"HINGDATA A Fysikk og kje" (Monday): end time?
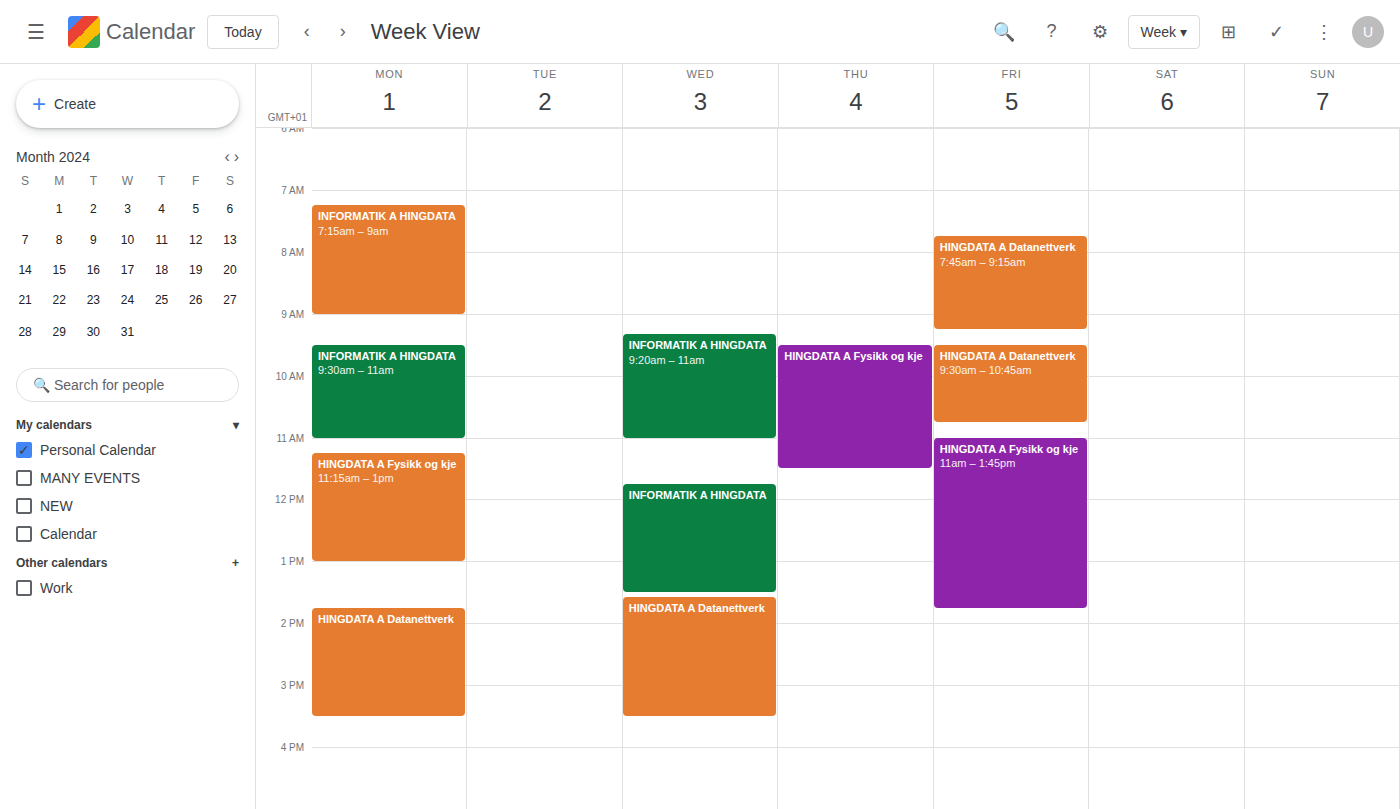
1:00 PM